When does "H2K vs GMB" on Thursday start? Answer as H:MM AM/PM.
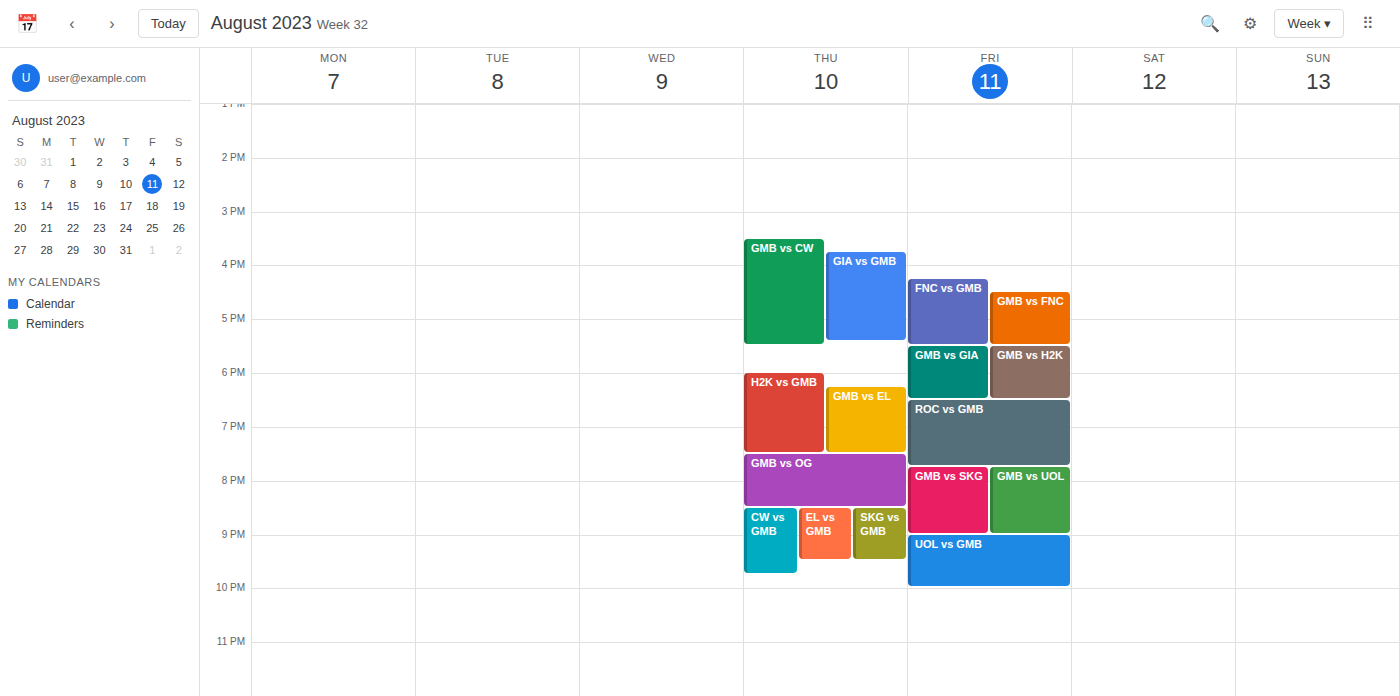
6:00 PM